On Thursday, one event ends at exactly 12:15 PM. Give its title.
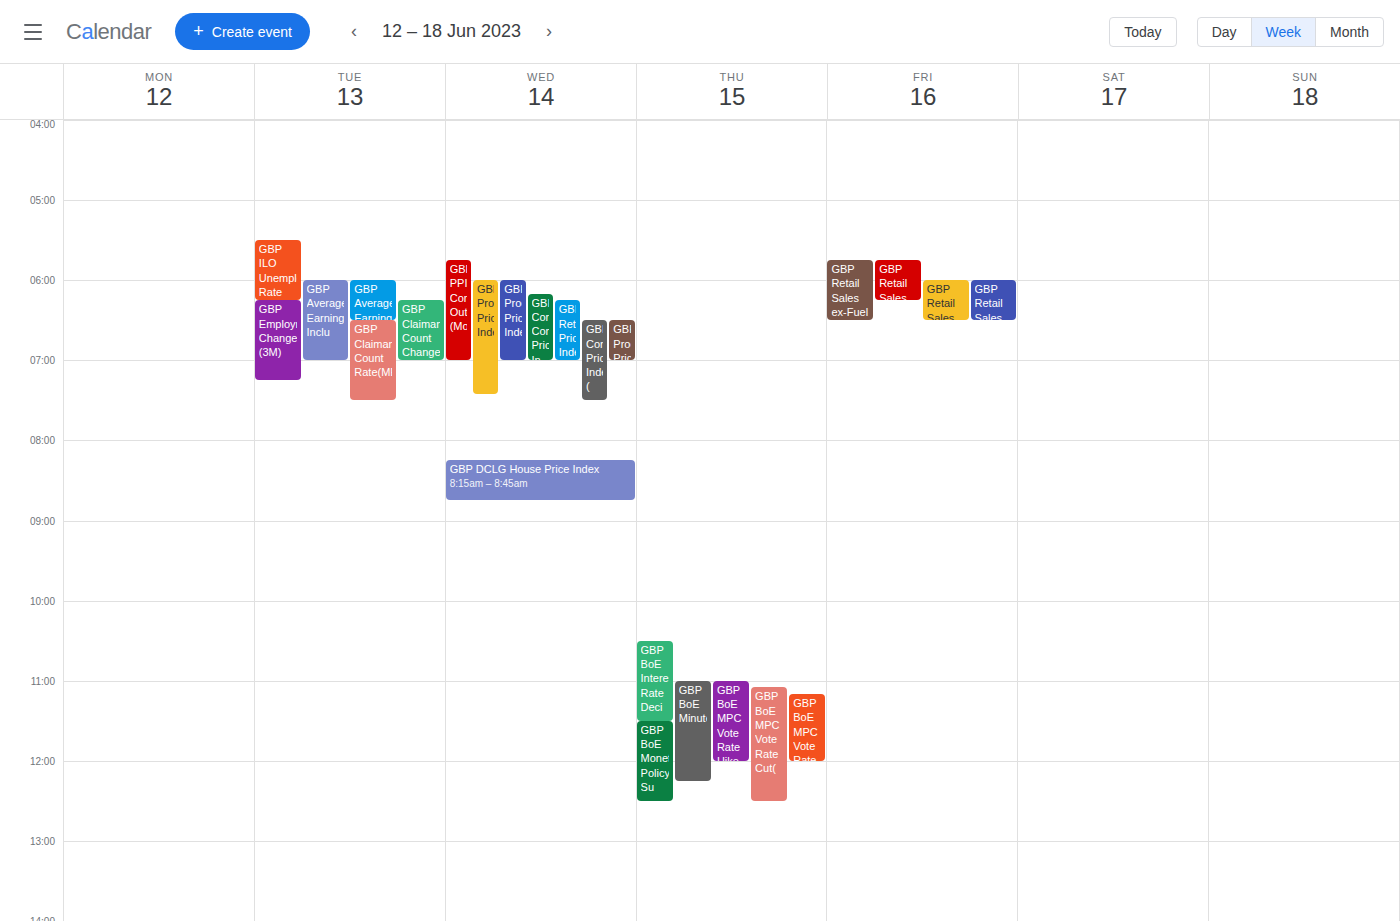
"GBP BoE Minutes(HIGH)"